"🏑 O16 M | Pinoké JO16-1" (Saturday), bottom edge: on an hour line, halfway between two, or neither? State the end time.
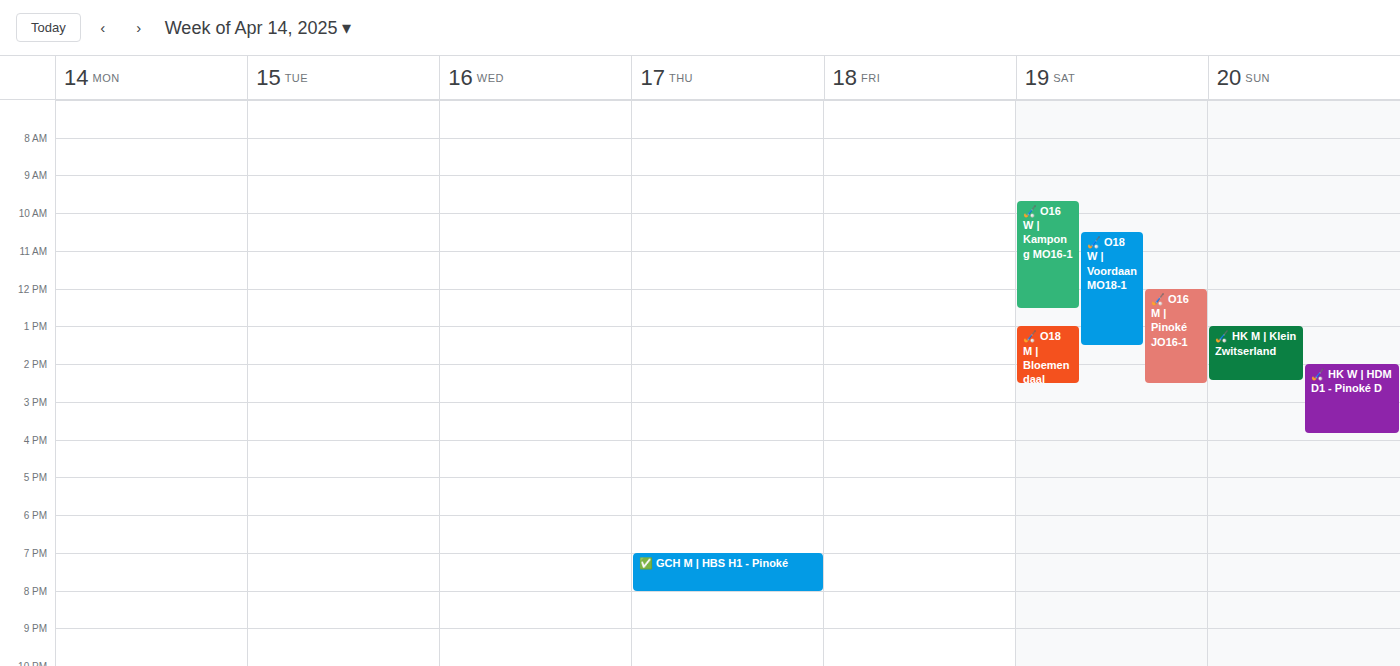
2:30 PM -- halfway between the 2 PM and 3 PM lines.